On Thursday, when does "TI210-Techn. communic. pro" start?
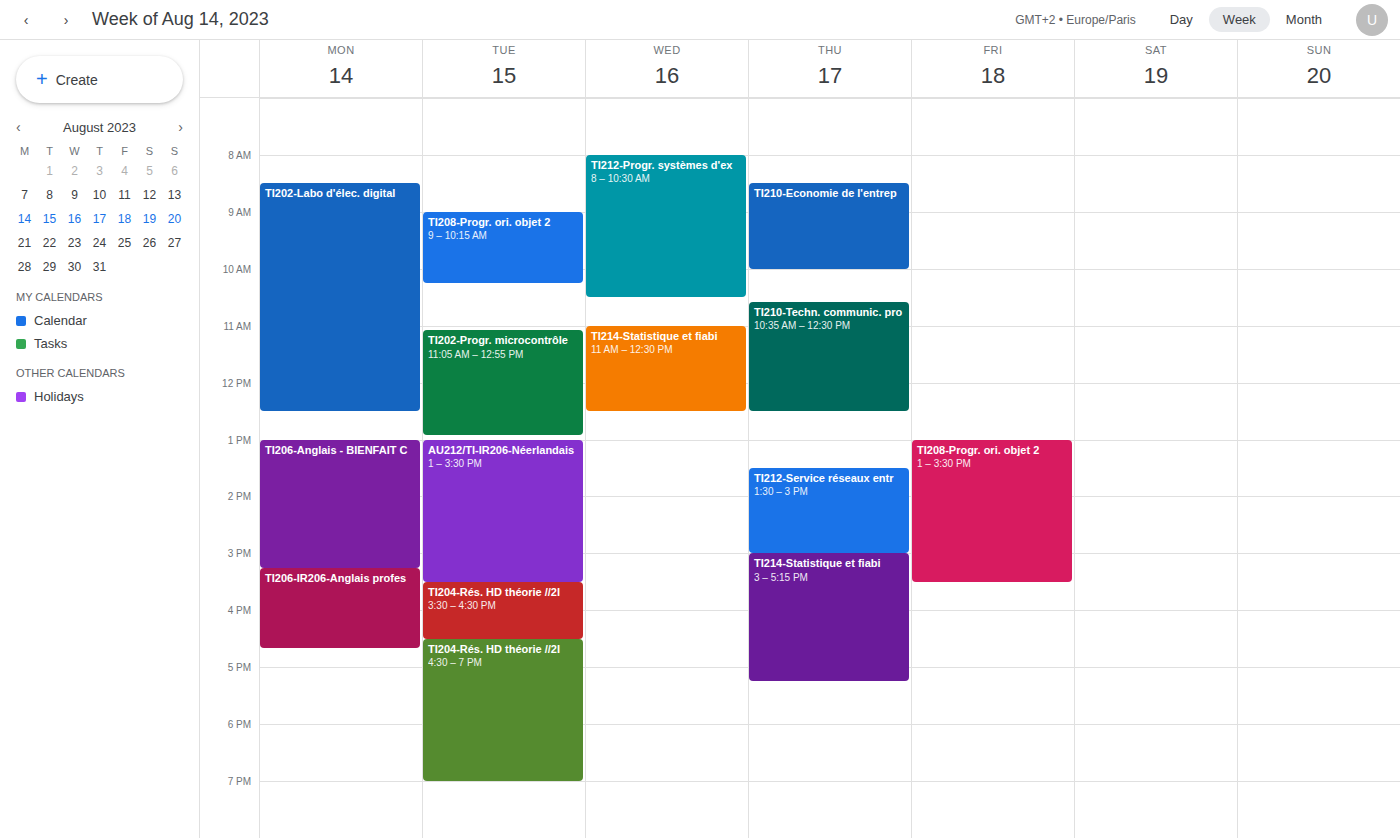
10:35 AM